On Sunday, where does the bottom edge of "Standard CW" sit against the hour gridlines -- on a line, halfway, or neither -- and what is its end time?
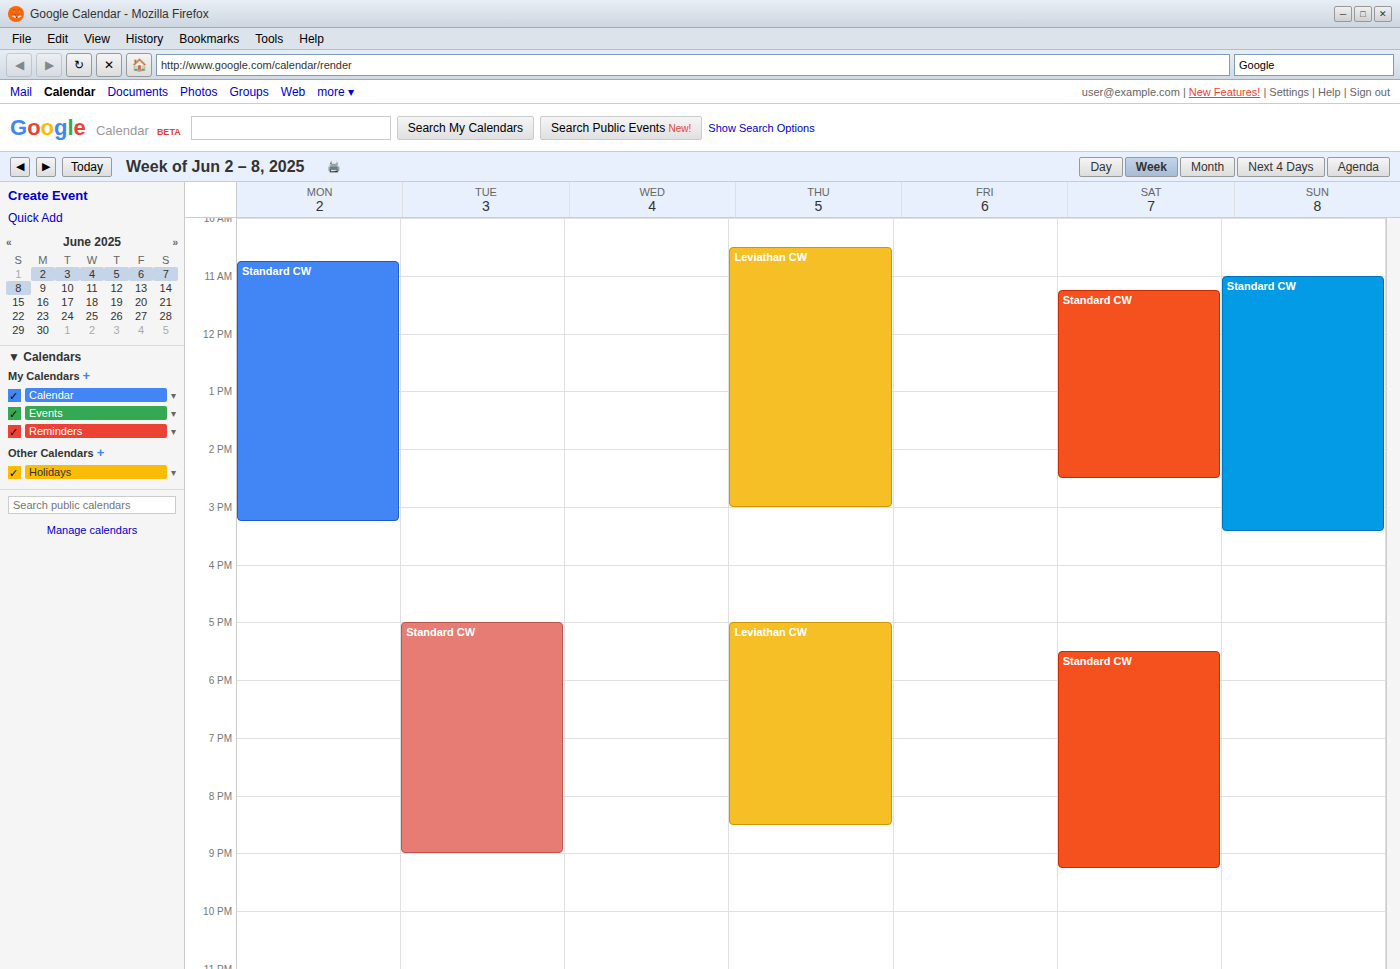
3:25 PM -- neither: 25 minutes below the 3 PM line and 35 minutes above the 4 PM line.